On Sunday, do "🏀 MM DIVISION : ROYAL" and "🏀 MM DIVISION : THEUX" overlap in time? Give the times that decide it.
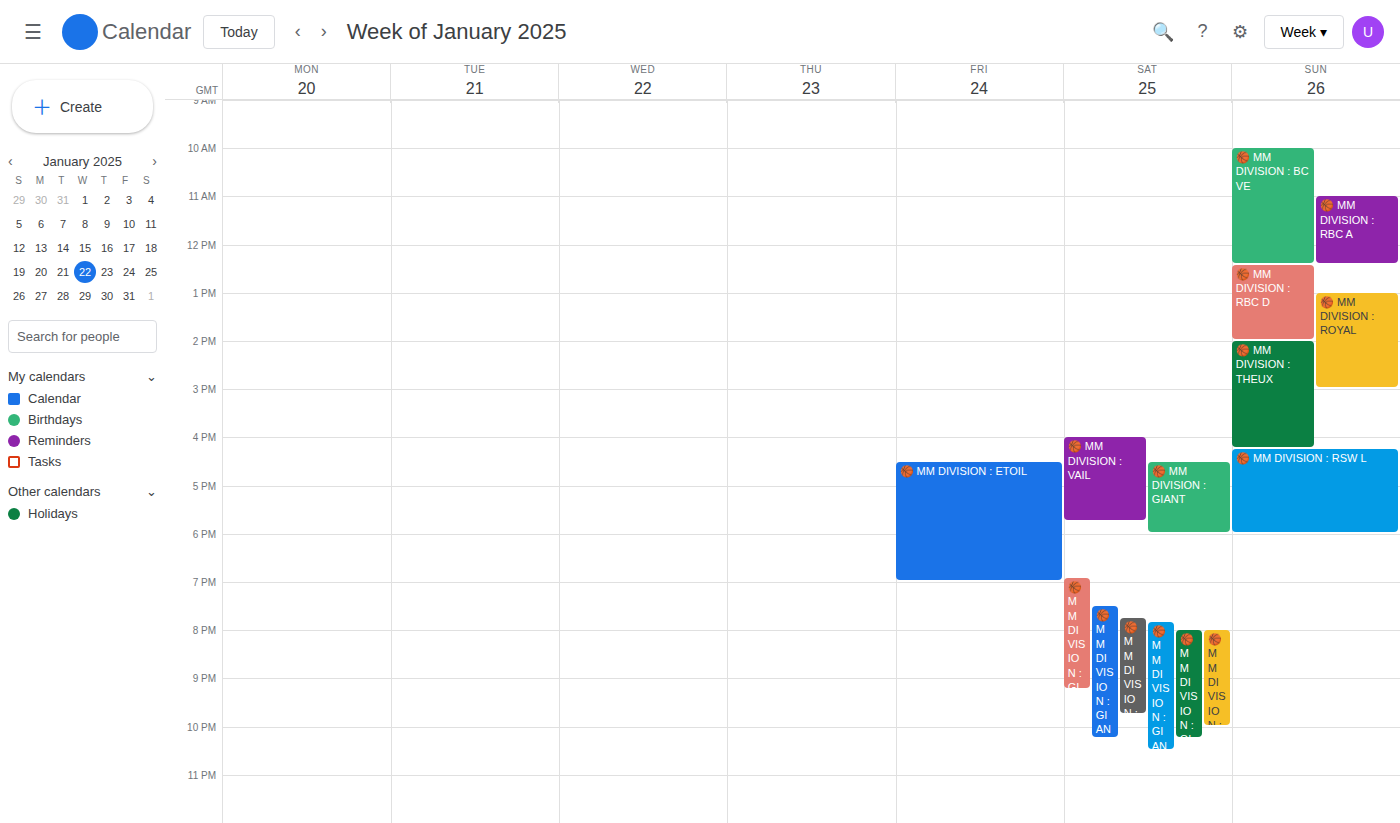
"🏀 MM DIVISION : THEUX" starts at 2:00 PM, before "🏀 MM DIVISION : ROYAL" ends at 3:00 PM -- they overlap.